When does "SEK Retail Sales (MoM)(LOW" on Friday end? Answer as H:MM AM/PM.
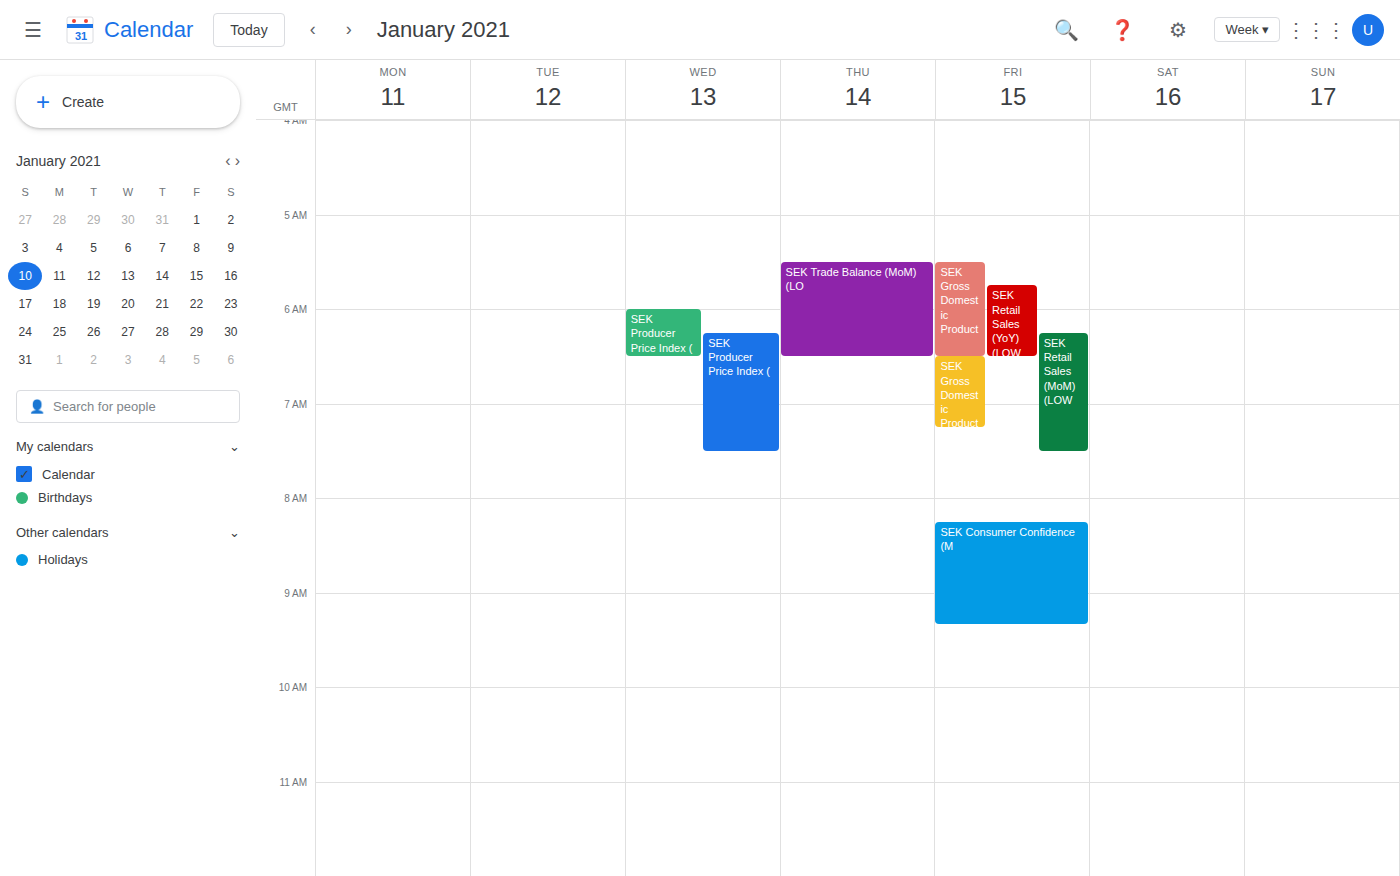
7:30 AM